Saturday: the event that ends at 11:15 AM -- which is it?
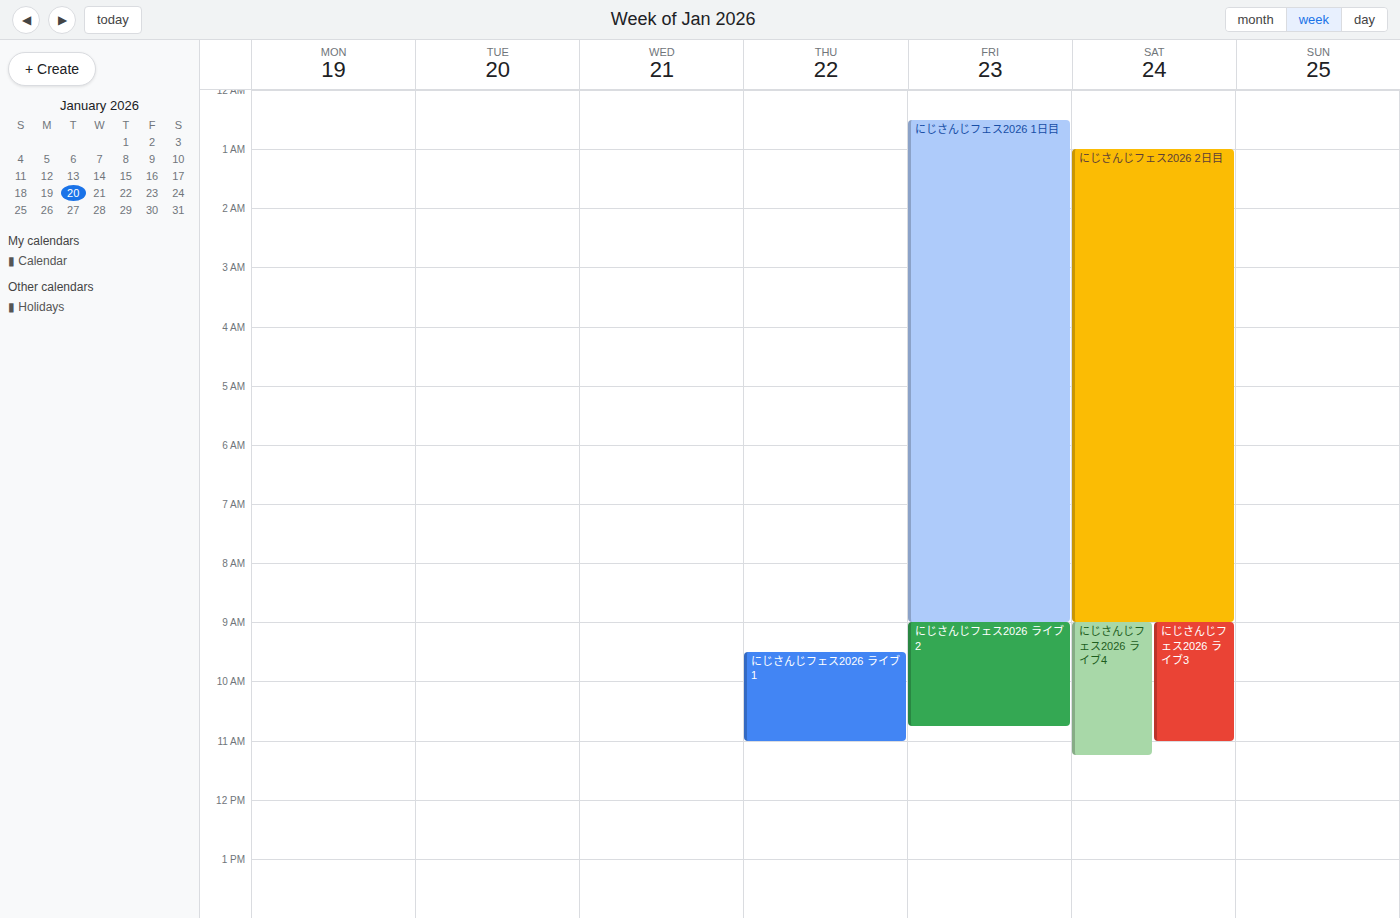
"にじさんじフェス2026 ライブ4"